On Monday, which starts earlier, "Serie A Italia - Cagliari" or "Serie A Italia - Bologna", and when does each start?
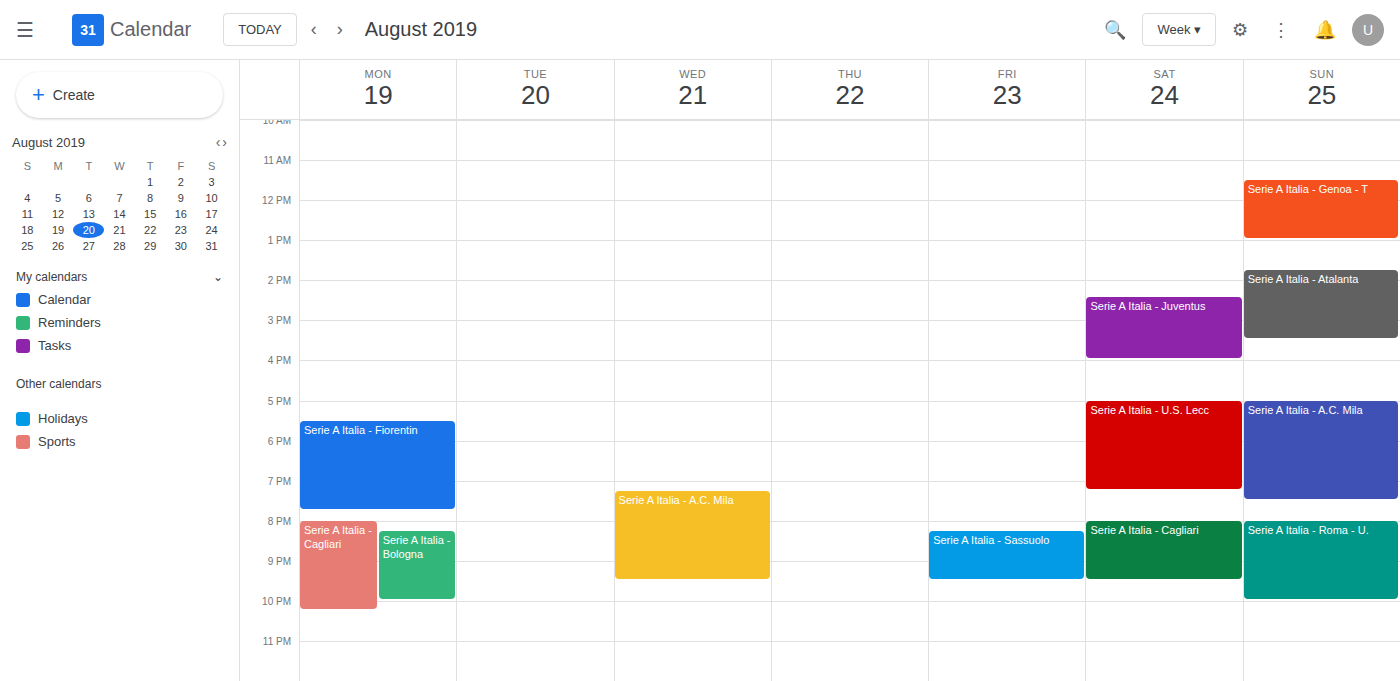
"Serie A Italia - Cagliari" 8:00 PM; "Serie A Italia - Bologna" 8:15 PM.